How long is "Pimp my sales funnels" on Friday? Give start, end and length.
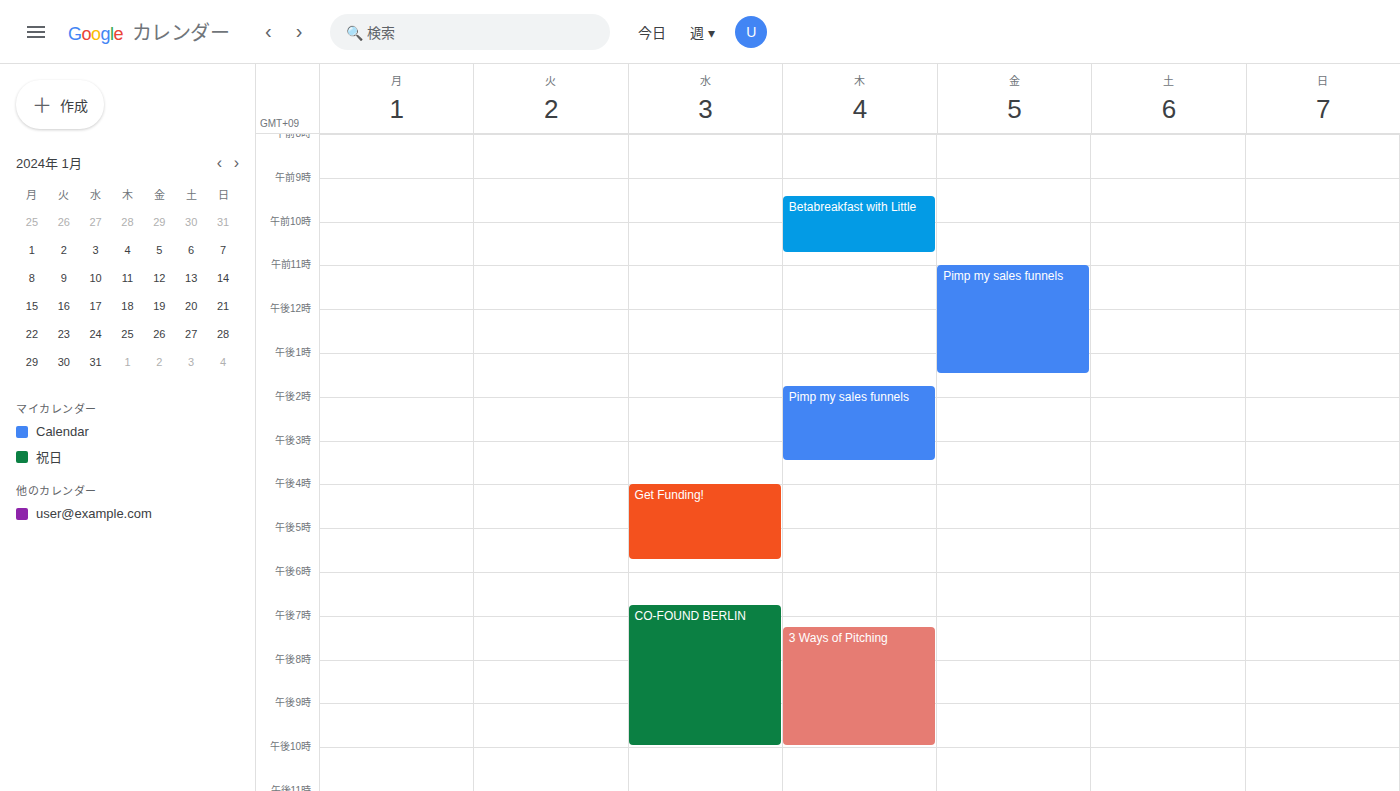
11:00 to 13:30, 2 hours 30 minutes